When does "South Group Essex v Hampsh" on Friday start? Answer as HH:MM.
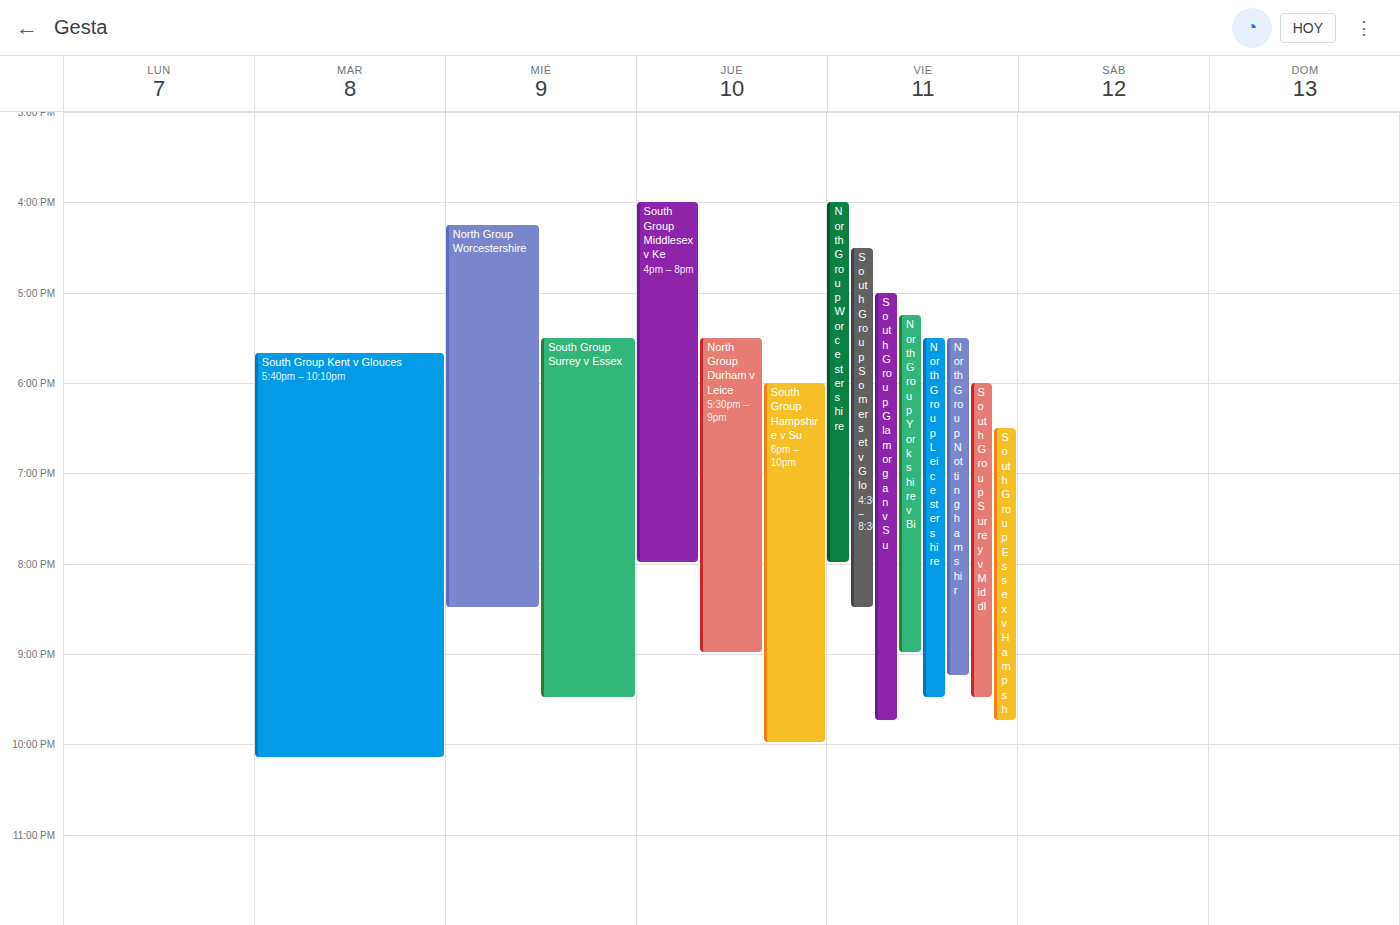
18:30